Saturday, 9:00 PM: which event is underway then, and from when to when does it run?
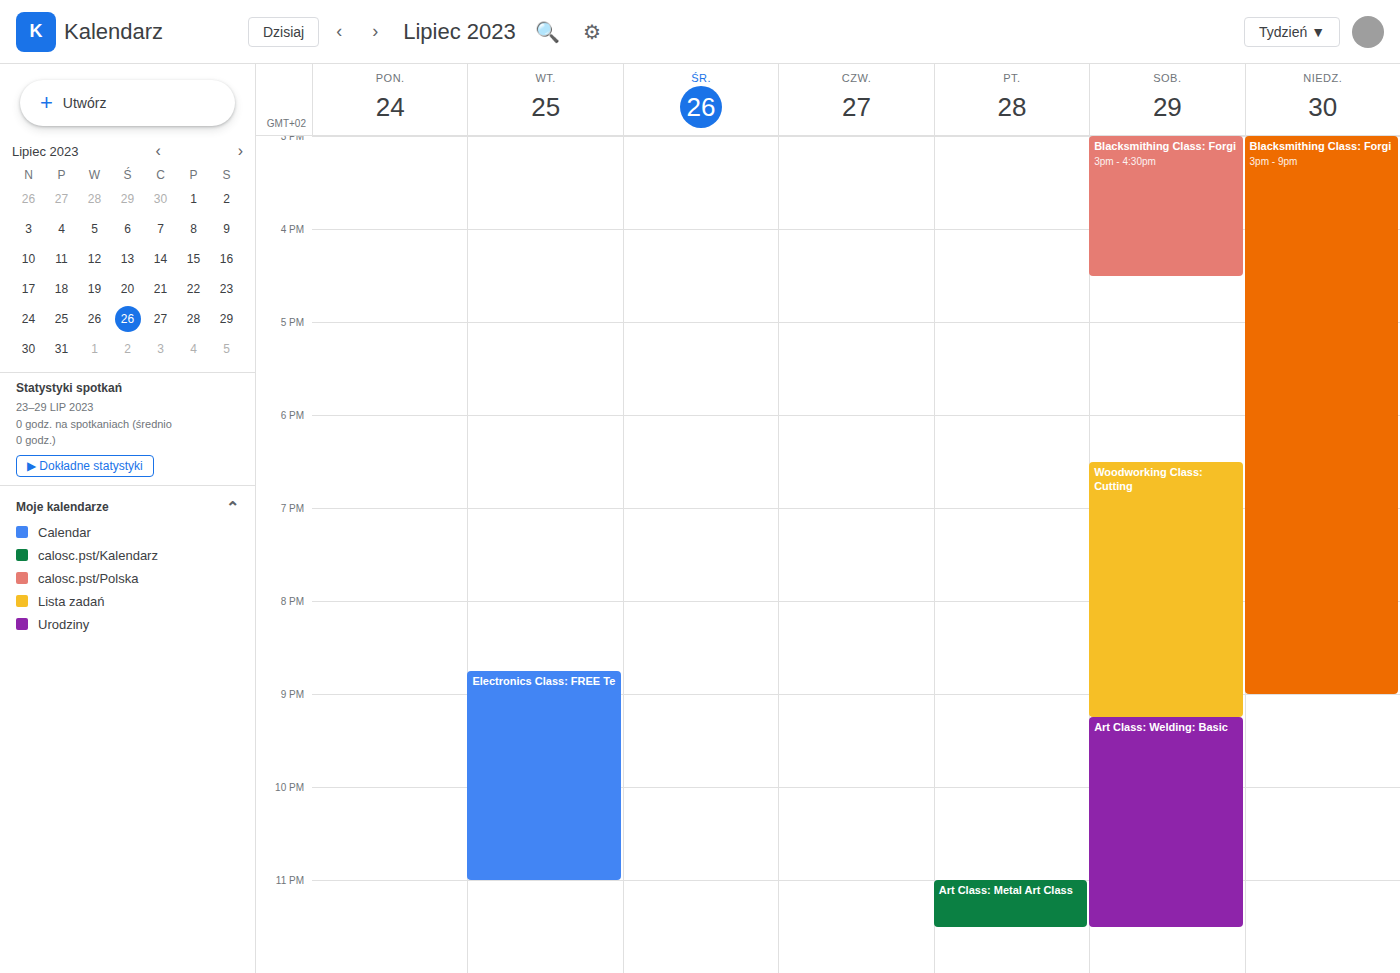
"Woodworking Class: Cutting", 6:30 PM to 9:15 PM